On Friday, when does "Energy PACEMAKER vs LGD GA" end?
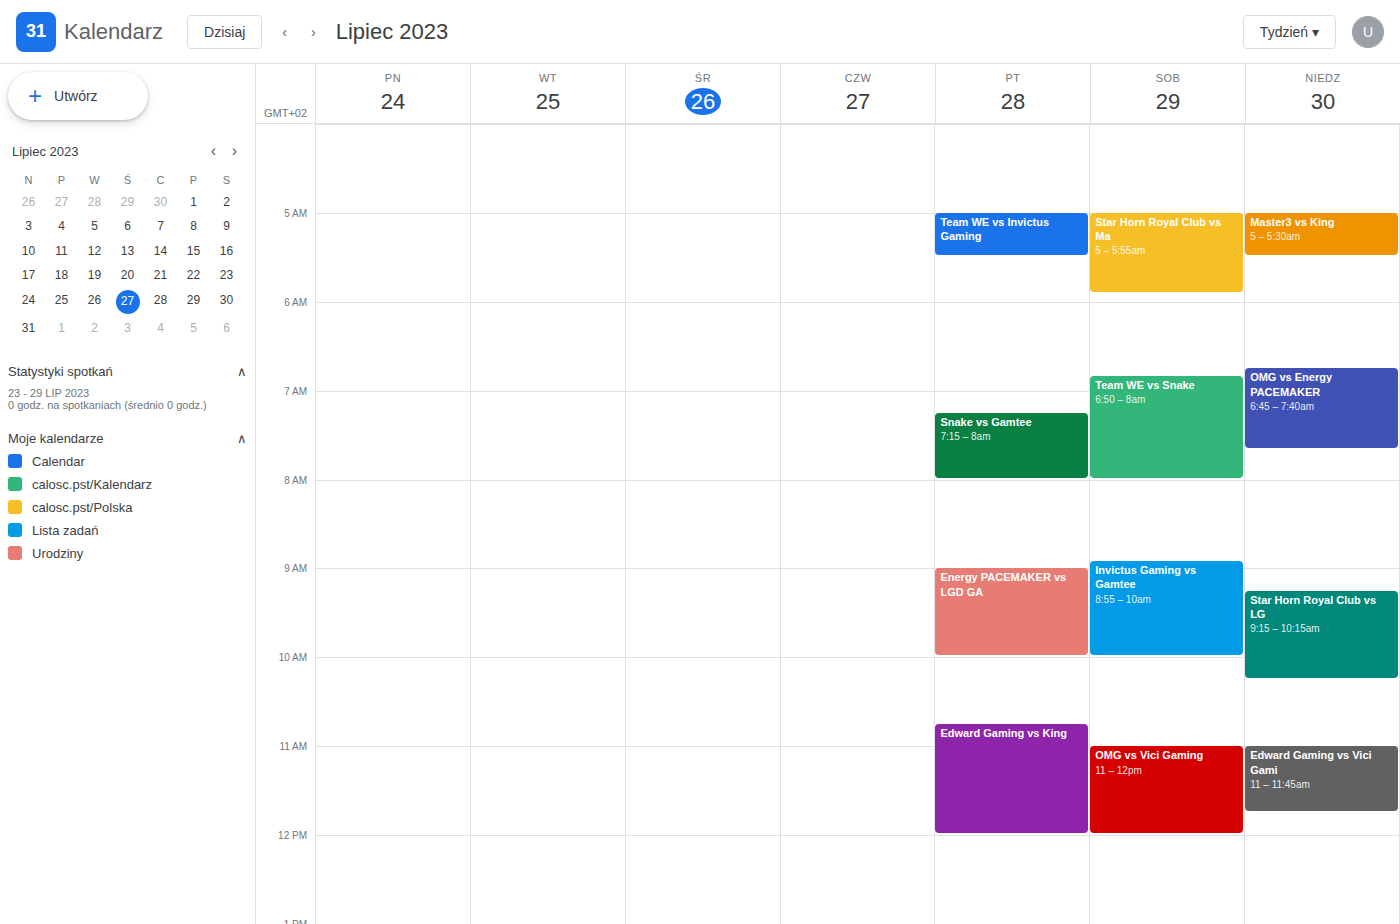
10:00